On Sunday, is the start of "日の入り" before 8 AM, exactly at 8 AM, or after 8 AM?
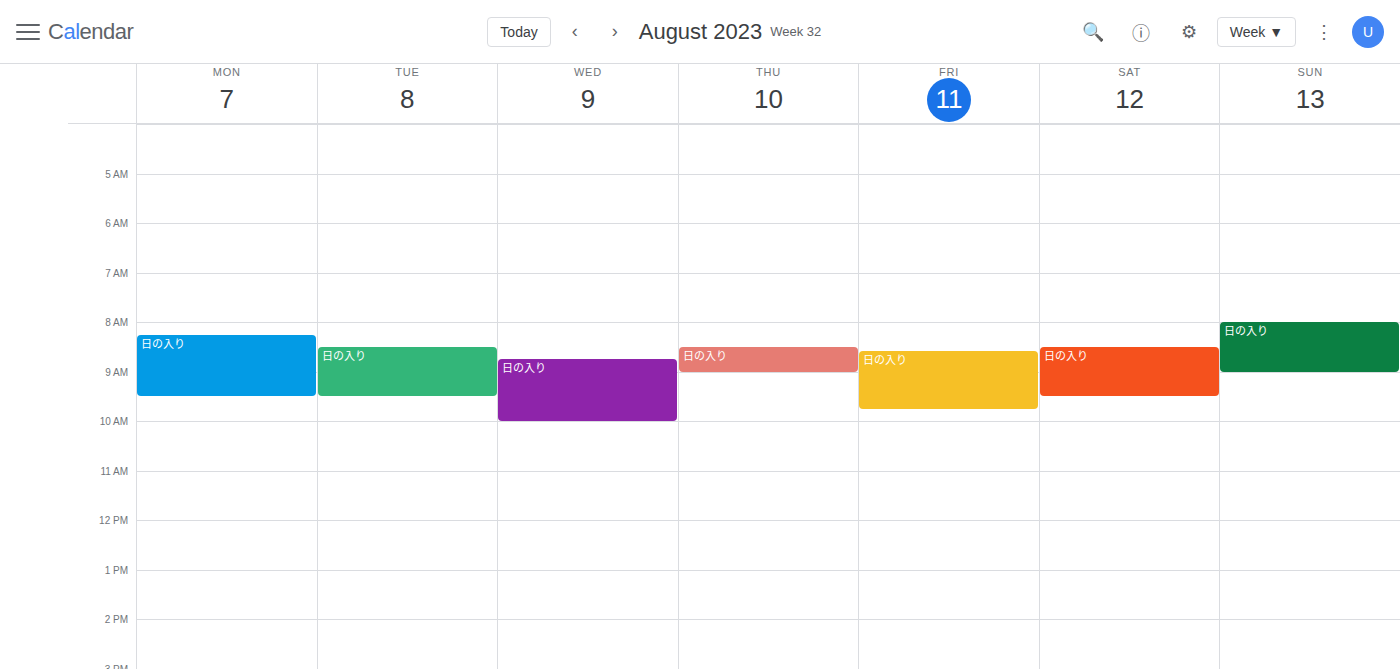
8:00 AM -- exactly at 8 AM, on the 8 AM line.